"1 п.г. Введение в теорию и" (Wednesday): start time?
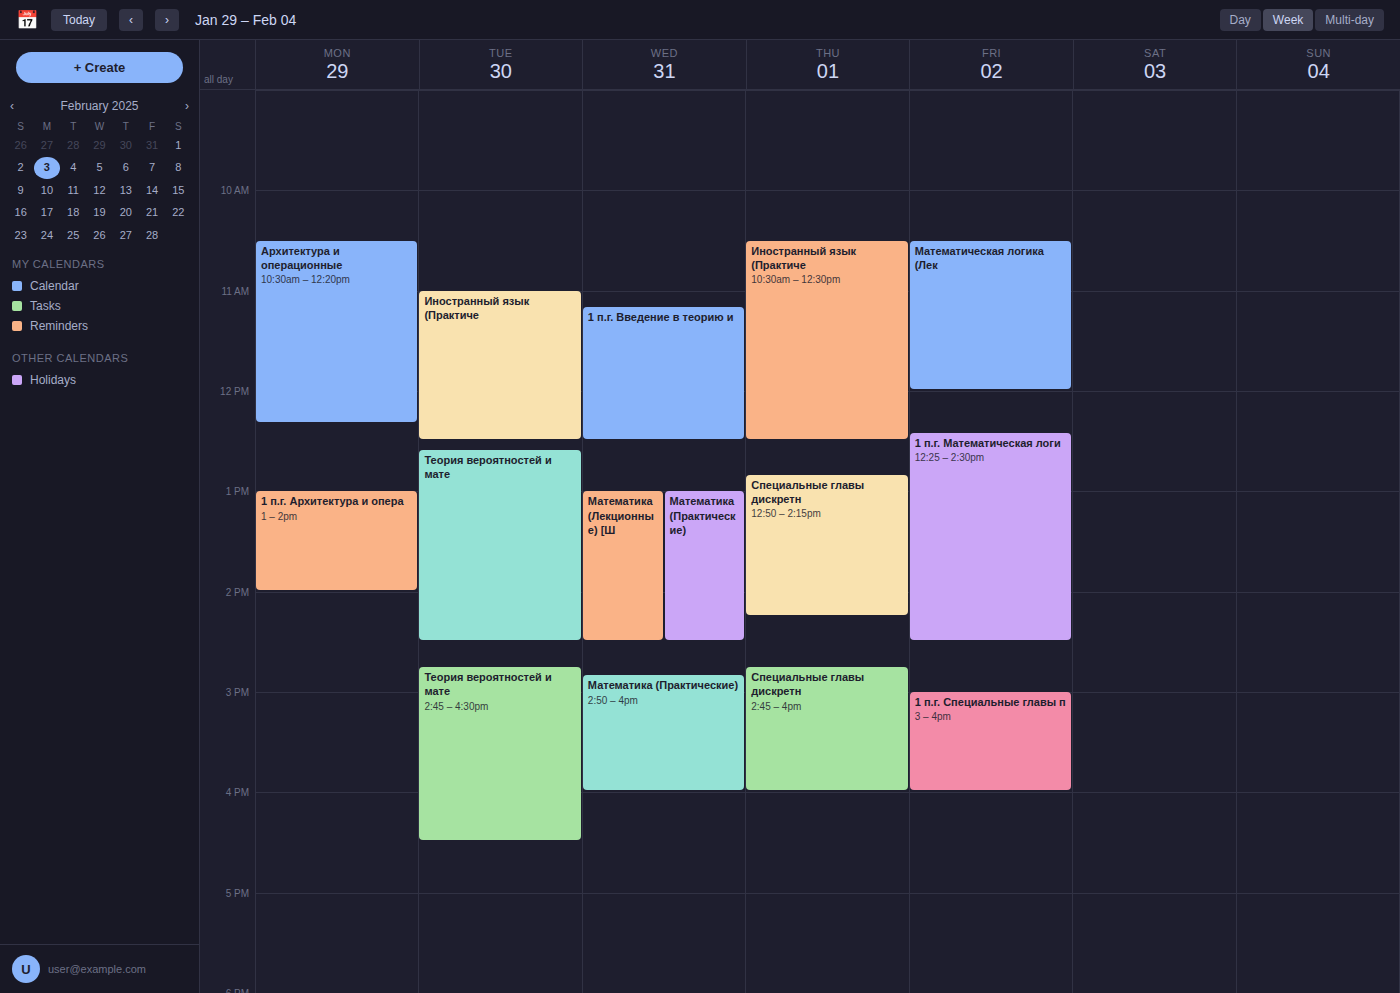
11:10 AM